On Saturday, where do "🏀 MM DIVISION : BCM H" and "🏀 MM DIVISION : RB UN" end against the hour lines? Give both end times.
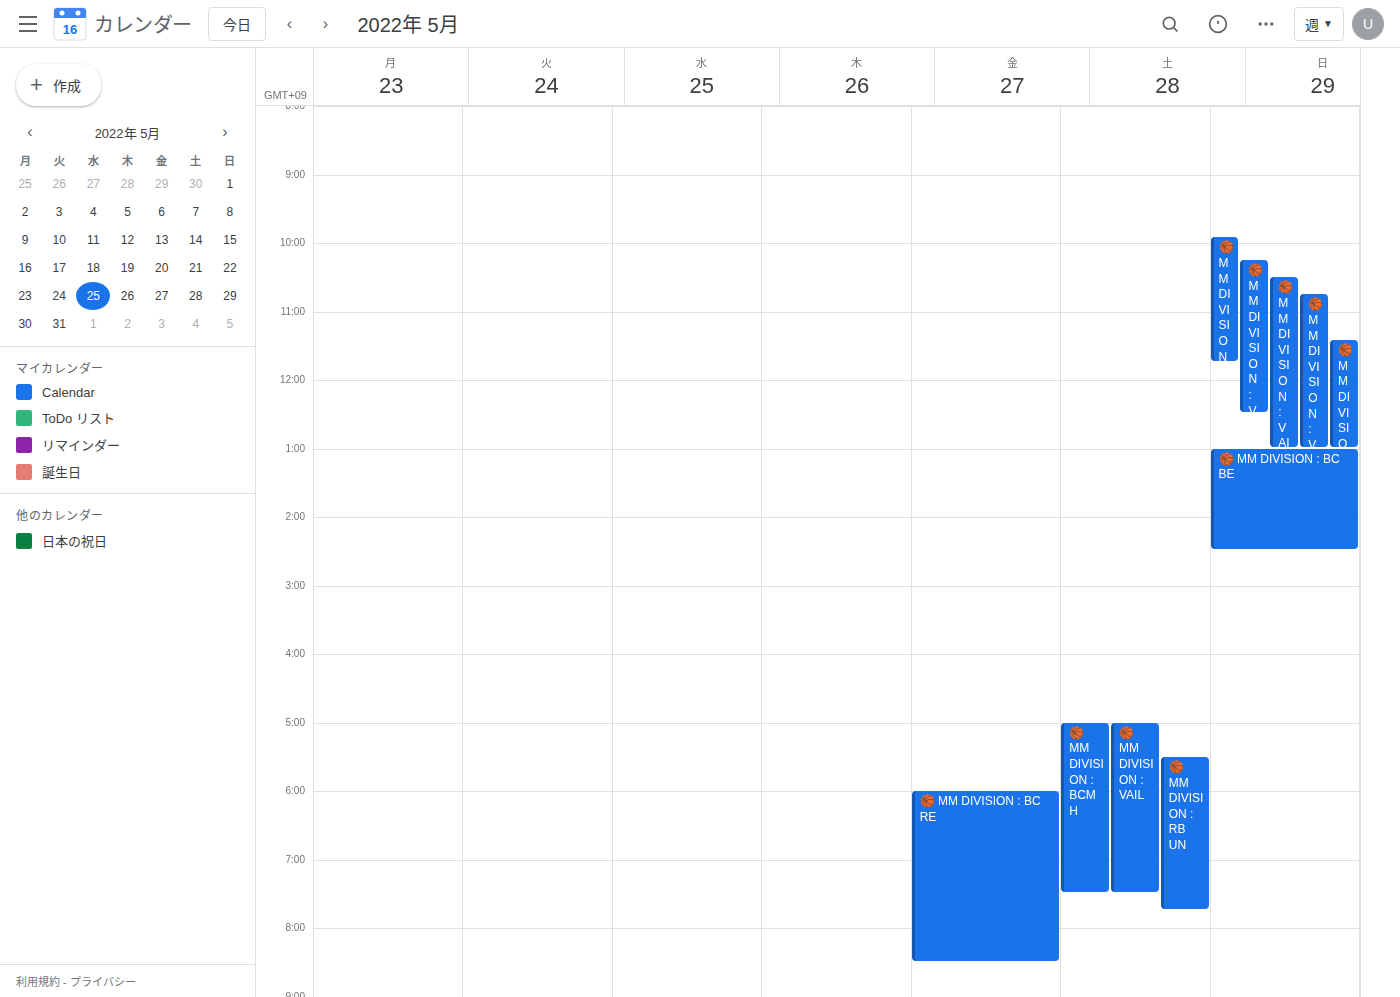
"🏀 MM DIVISION : BCM H": 7:30 PM, halfway between the 7 PM and 8 PM lines. "🏀 MM DIVISION : RB UN": 7:45 PM, neither: three quarters of the way from the 7 PM line to the 8 PM line.